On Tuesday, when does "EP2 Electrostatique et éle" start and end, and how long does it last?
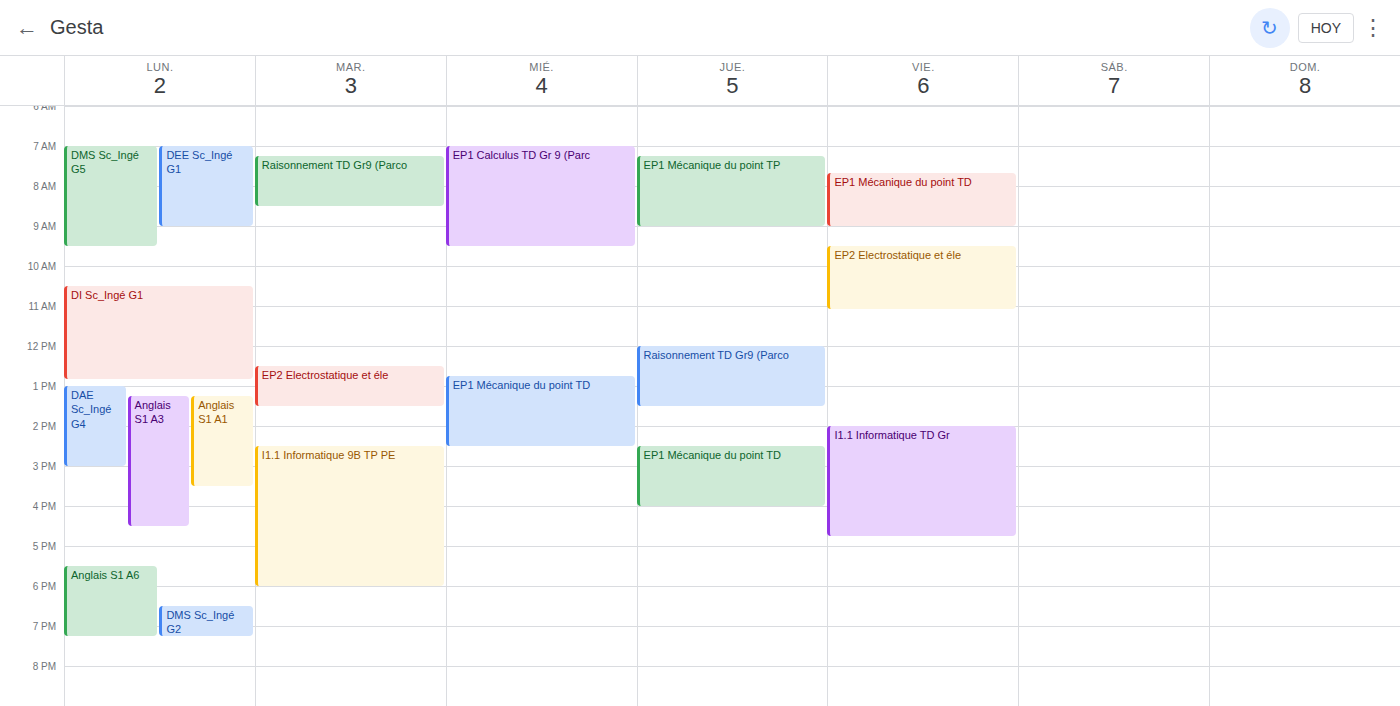
12:30 to 13:30, 1 hour